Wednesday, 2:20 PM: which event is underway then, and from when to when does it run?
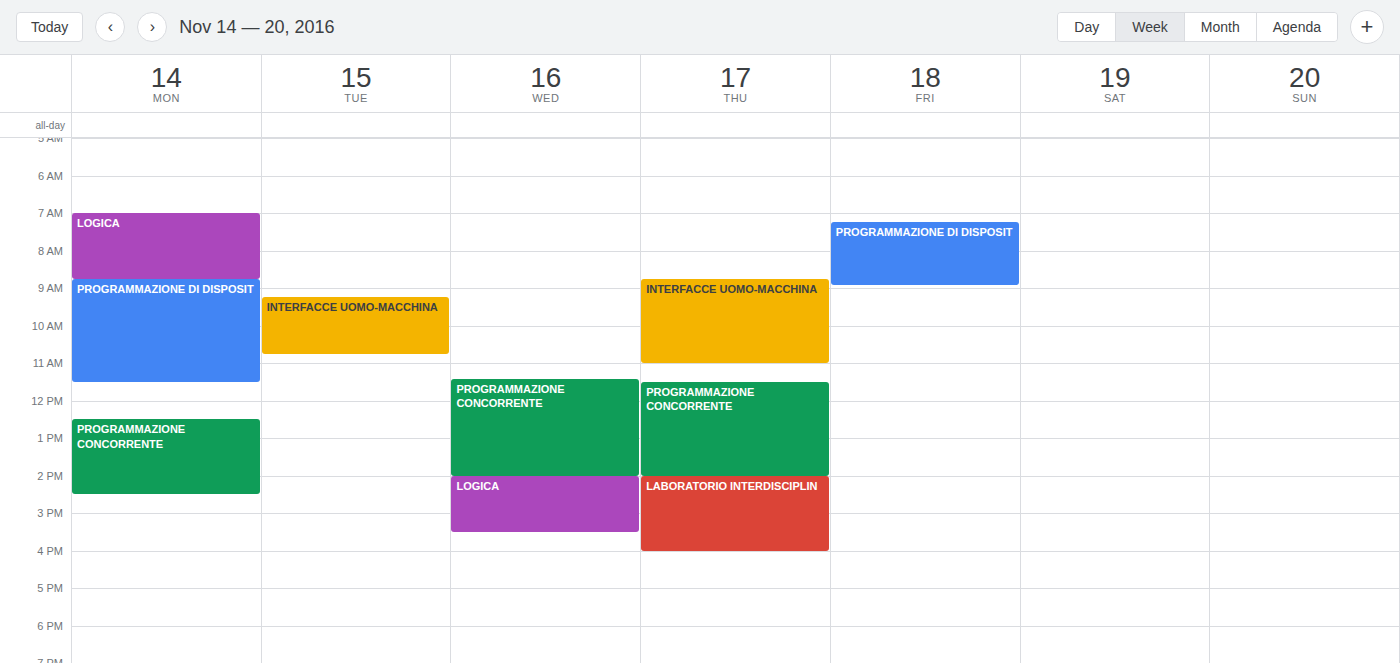
"LOGICA", 2:00 PM to 3:30 PM